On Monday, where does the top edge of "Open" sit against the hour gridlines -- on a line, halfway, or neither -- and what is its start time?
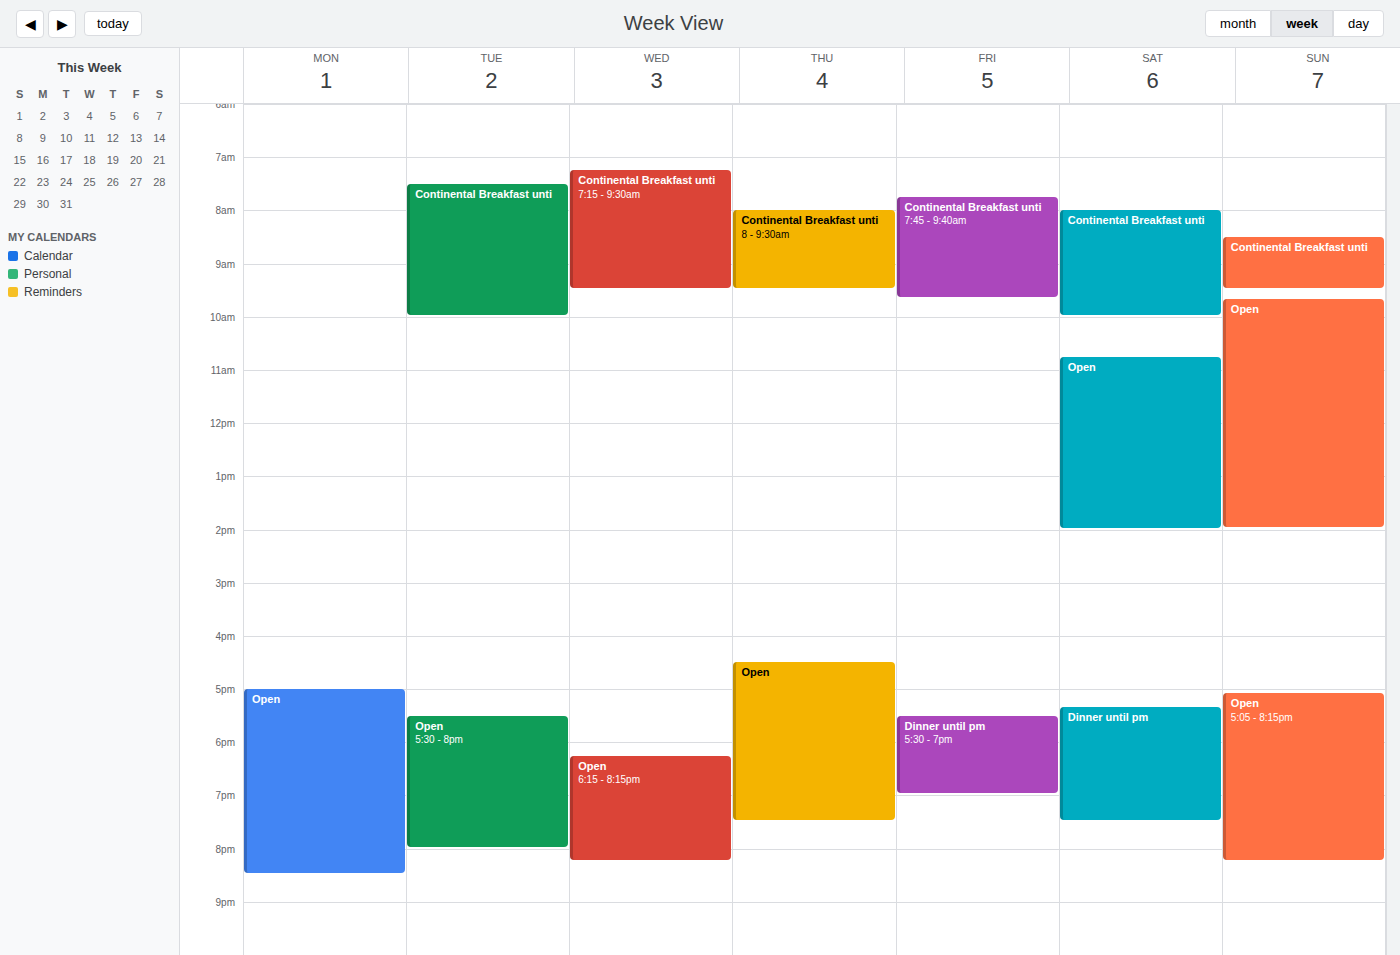
17:00 -- exactly on the 17:00 line.